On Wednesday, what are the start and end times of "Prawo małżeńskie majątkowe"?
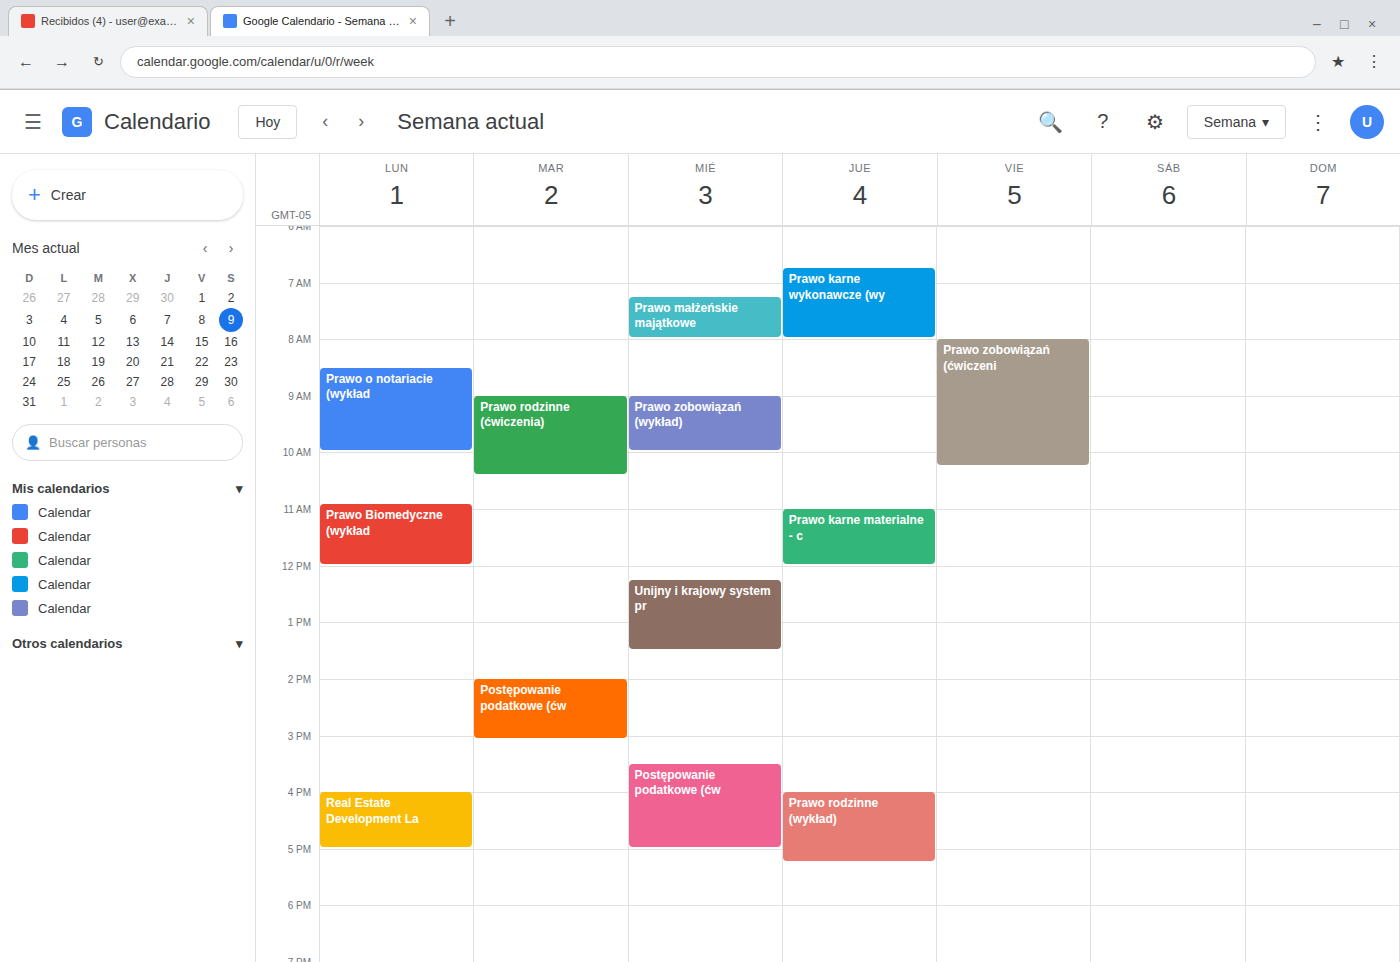
7:15 AM to 8:00 AM